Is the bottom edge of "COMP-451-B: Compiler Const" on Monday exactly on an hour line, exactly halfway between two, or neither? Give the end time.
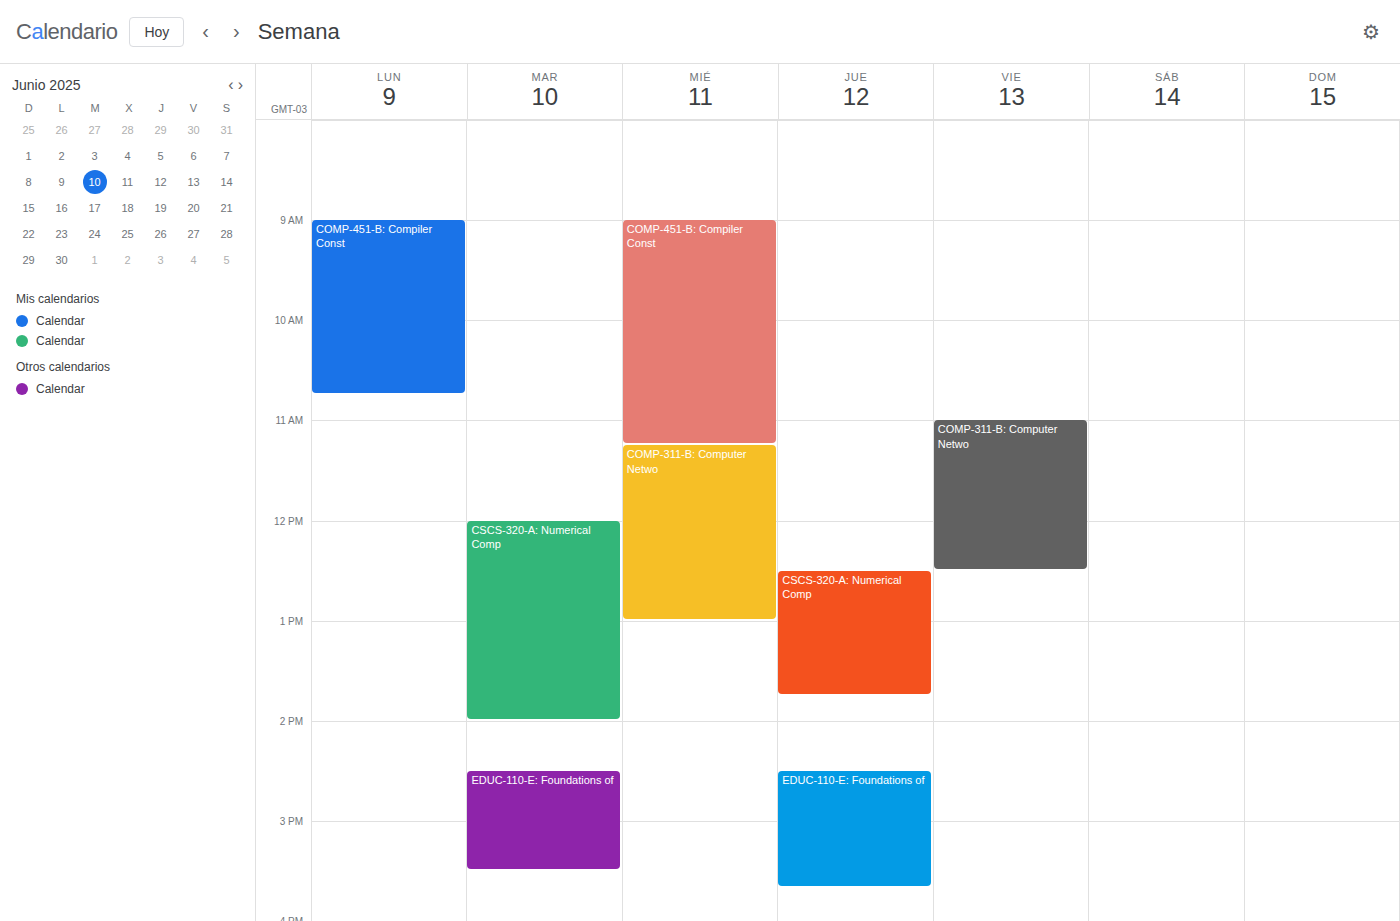
10:45 AM -- neither: three quarters of the way from the 10 AM line to the 11 AM line.